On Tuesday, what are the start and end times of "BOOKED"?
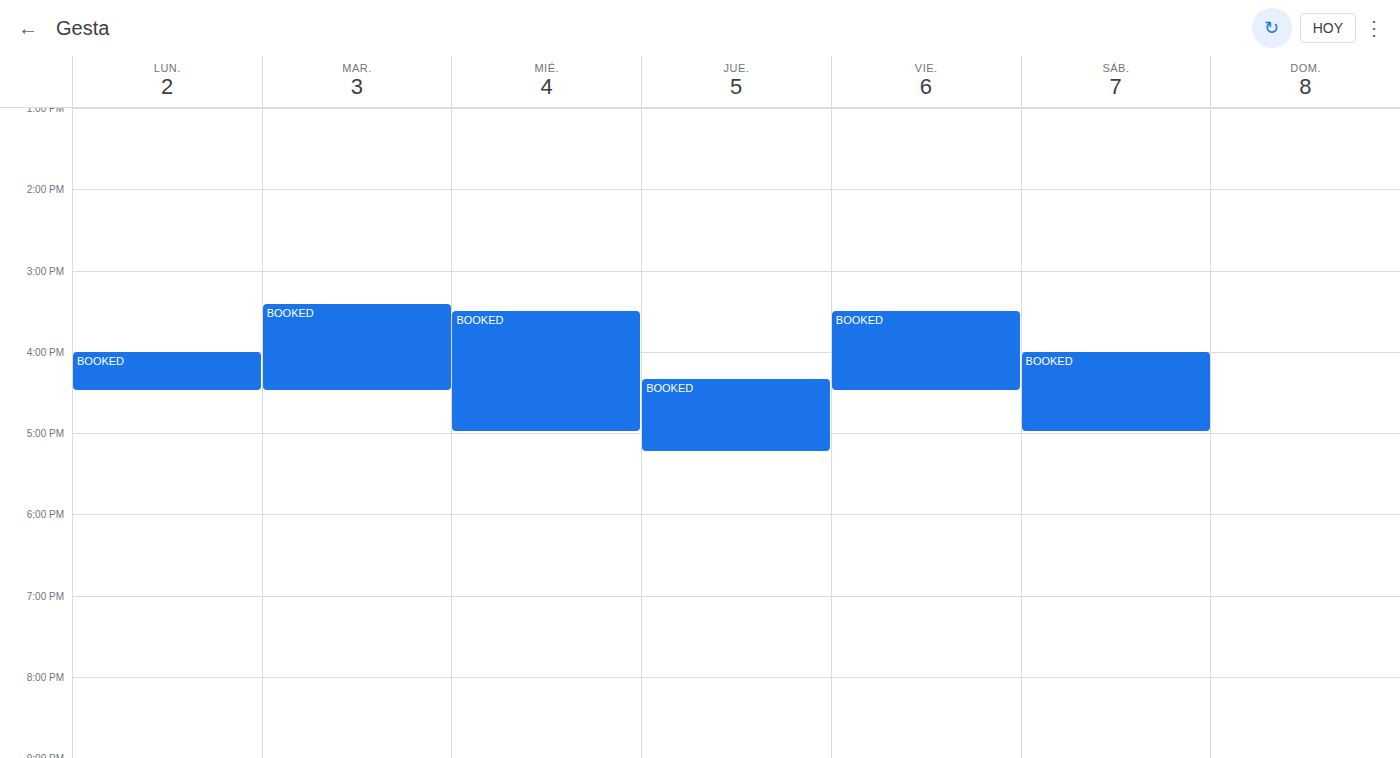
3:25 PM to 4:30 PM